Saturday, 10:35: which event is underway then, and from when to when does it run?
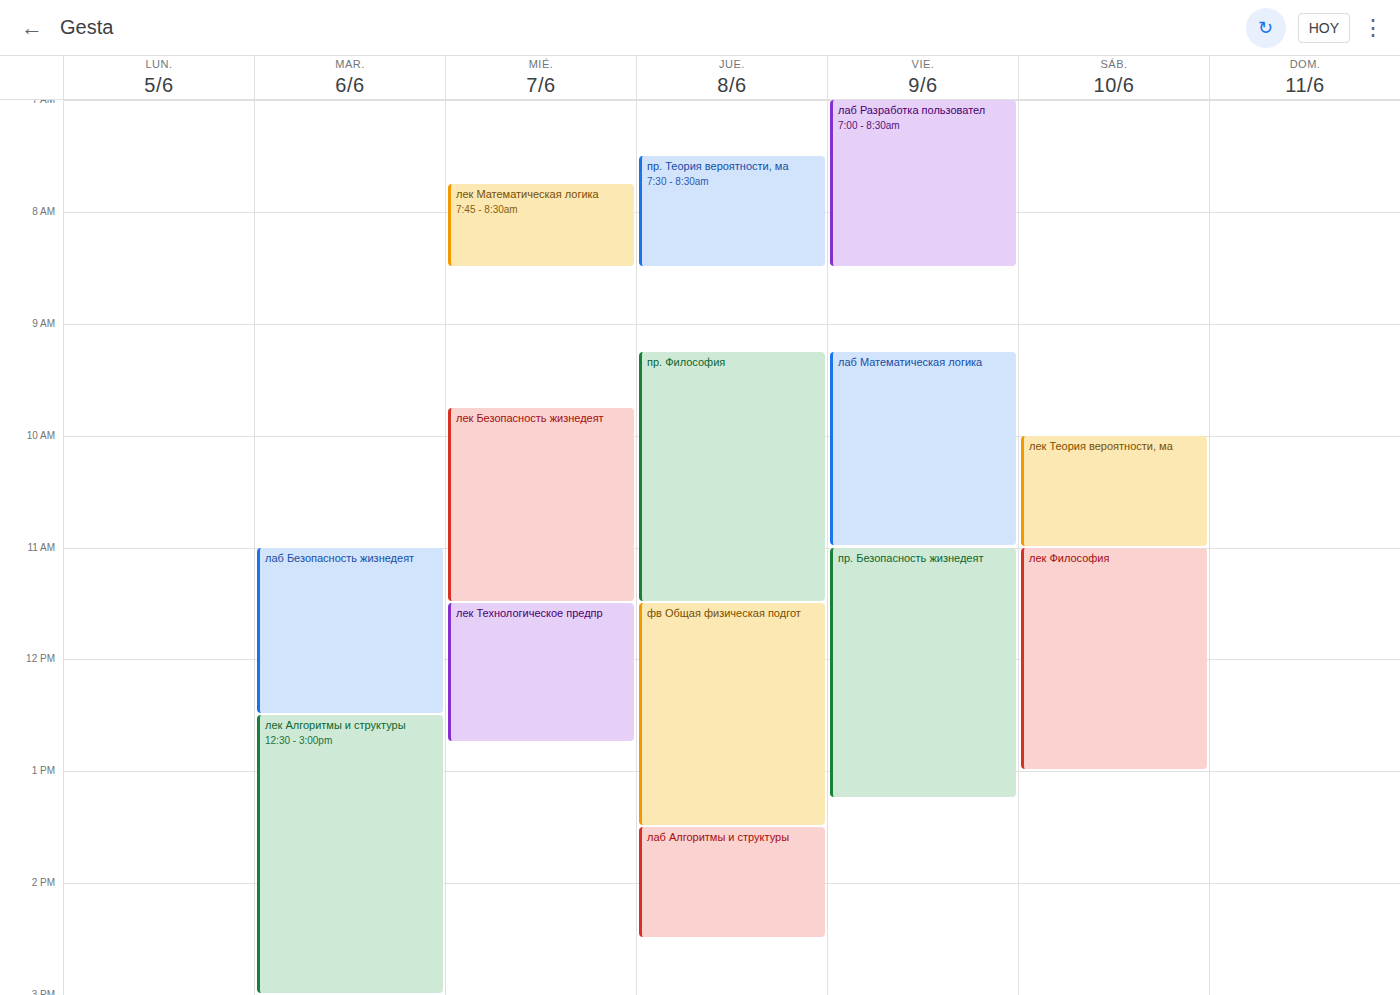
"лек Теория вероятности, ма", 10:00 to 11:00